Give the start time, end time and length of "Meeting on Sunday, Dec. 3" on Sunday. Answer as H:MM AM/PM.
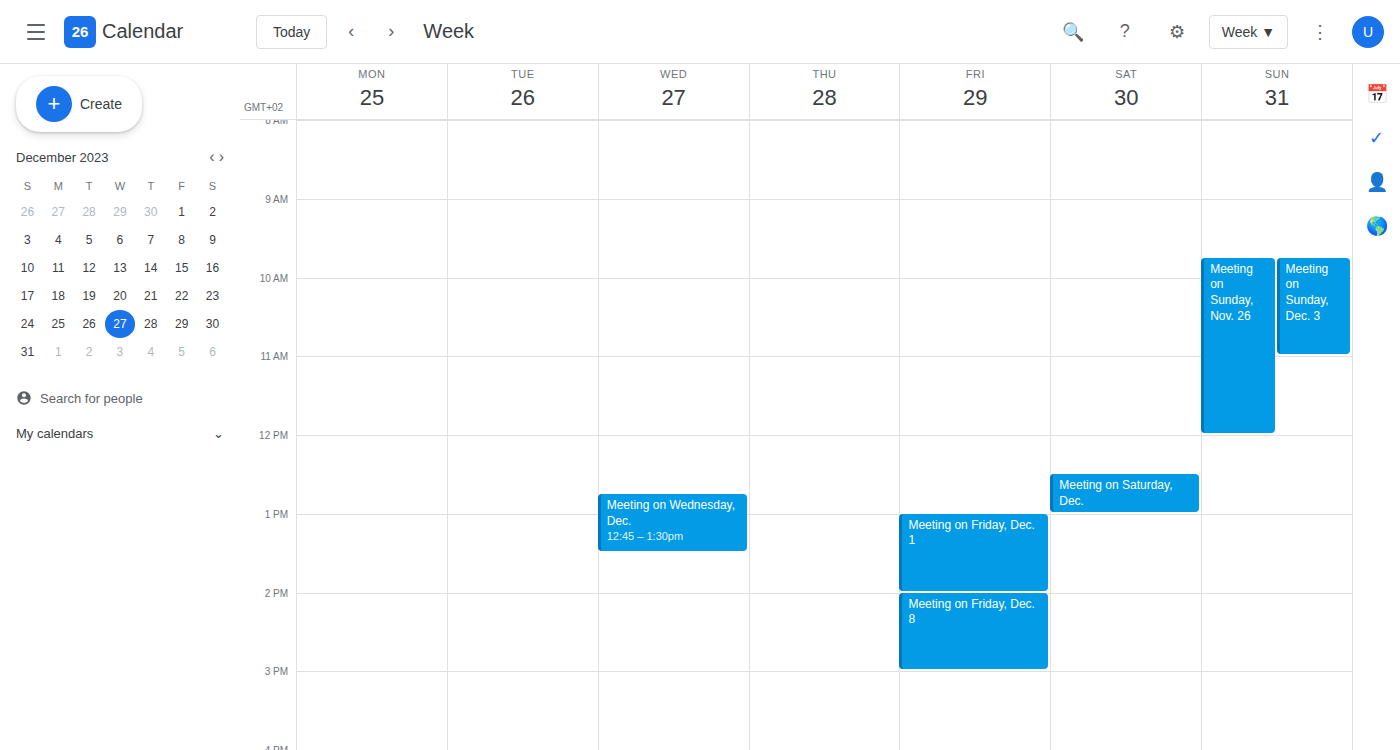
9:45 AM to 11:00 AM, 1 hour 15 minutes